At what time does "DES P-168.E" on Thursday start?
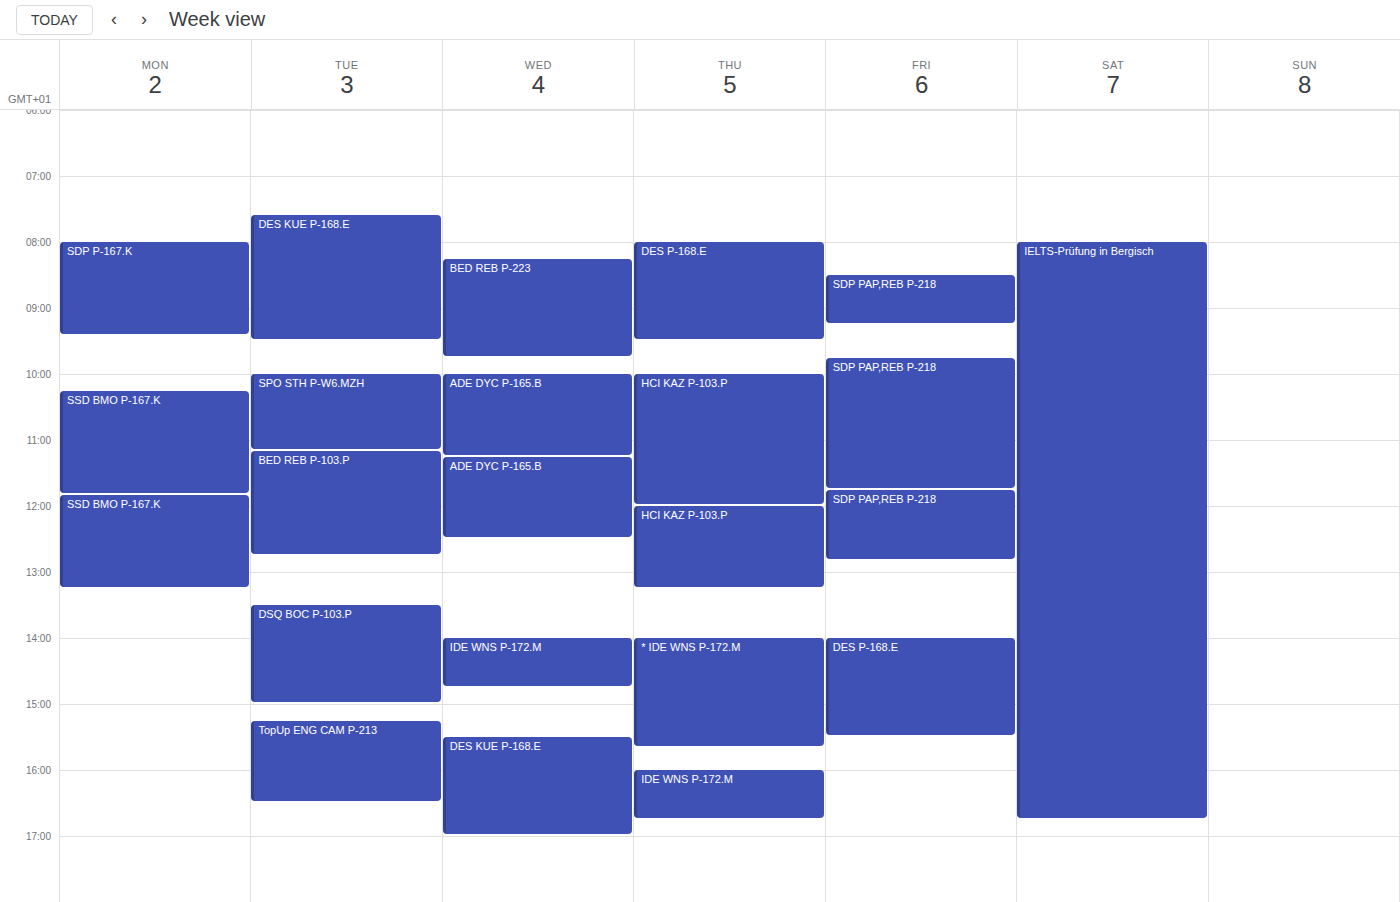
8:00 AM